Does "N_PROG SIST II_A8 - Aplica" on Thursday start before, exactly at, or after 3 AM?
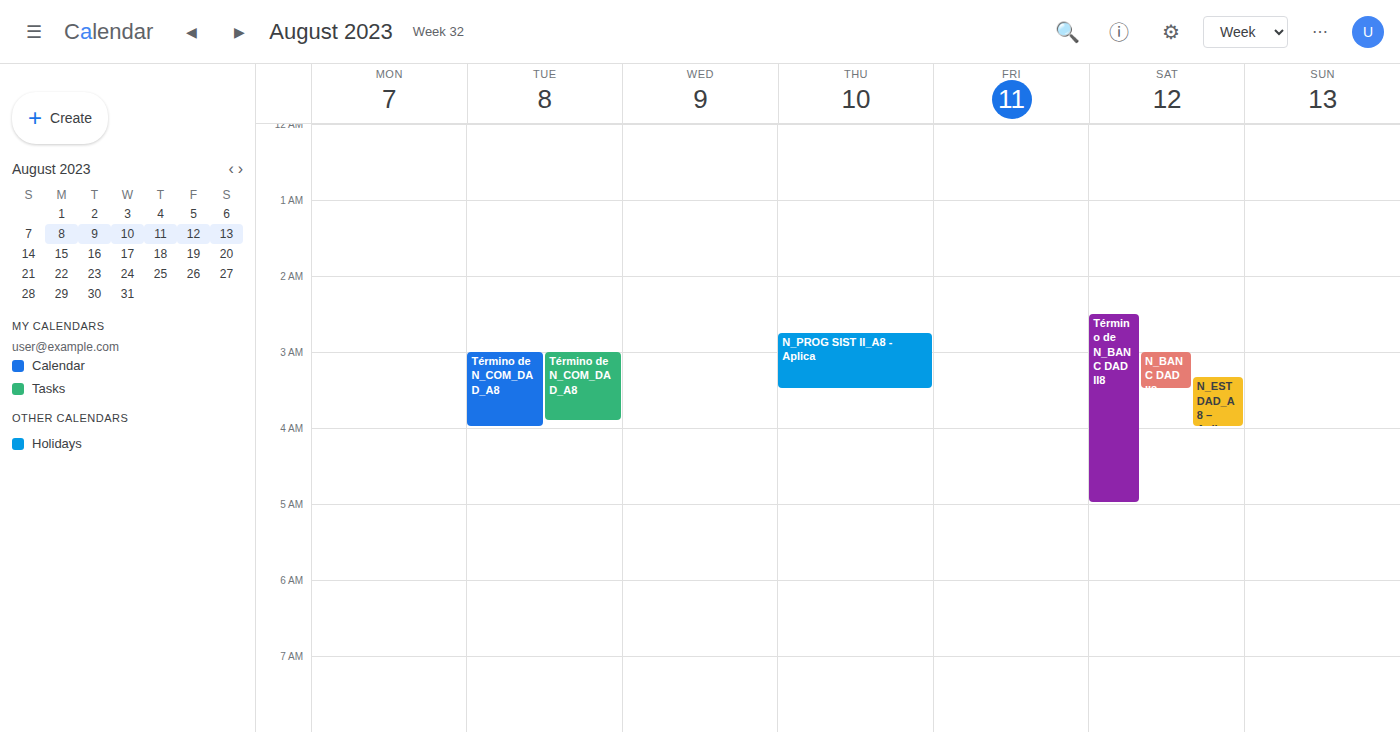
2:45 AM -- before 3 AM, 15 minutes above the 3 AM line.